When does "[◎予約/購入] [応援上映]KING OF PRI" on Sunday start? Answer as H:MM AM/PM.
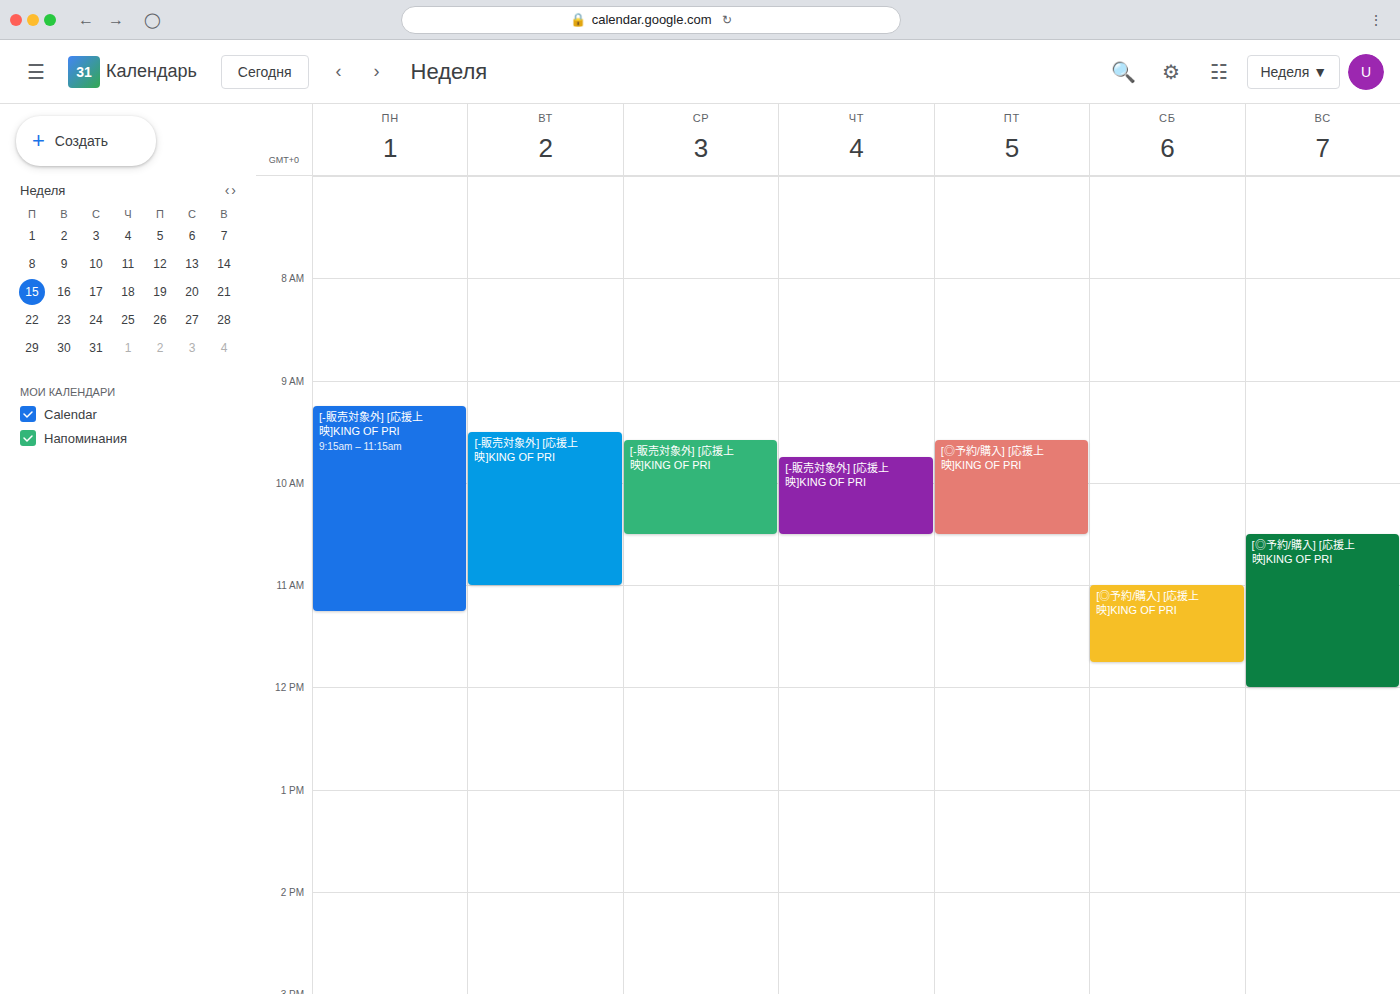
10:30 AM